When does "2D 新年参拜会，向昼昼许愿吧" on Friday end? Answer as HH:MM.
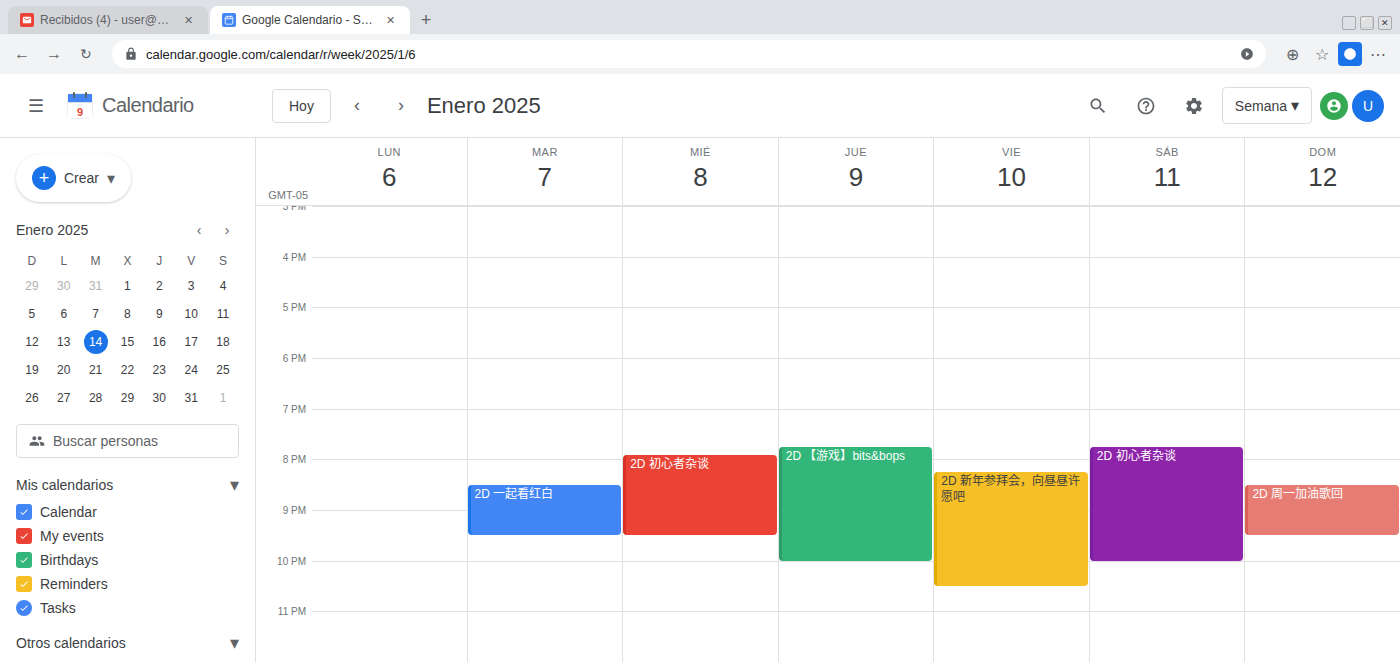
22:30